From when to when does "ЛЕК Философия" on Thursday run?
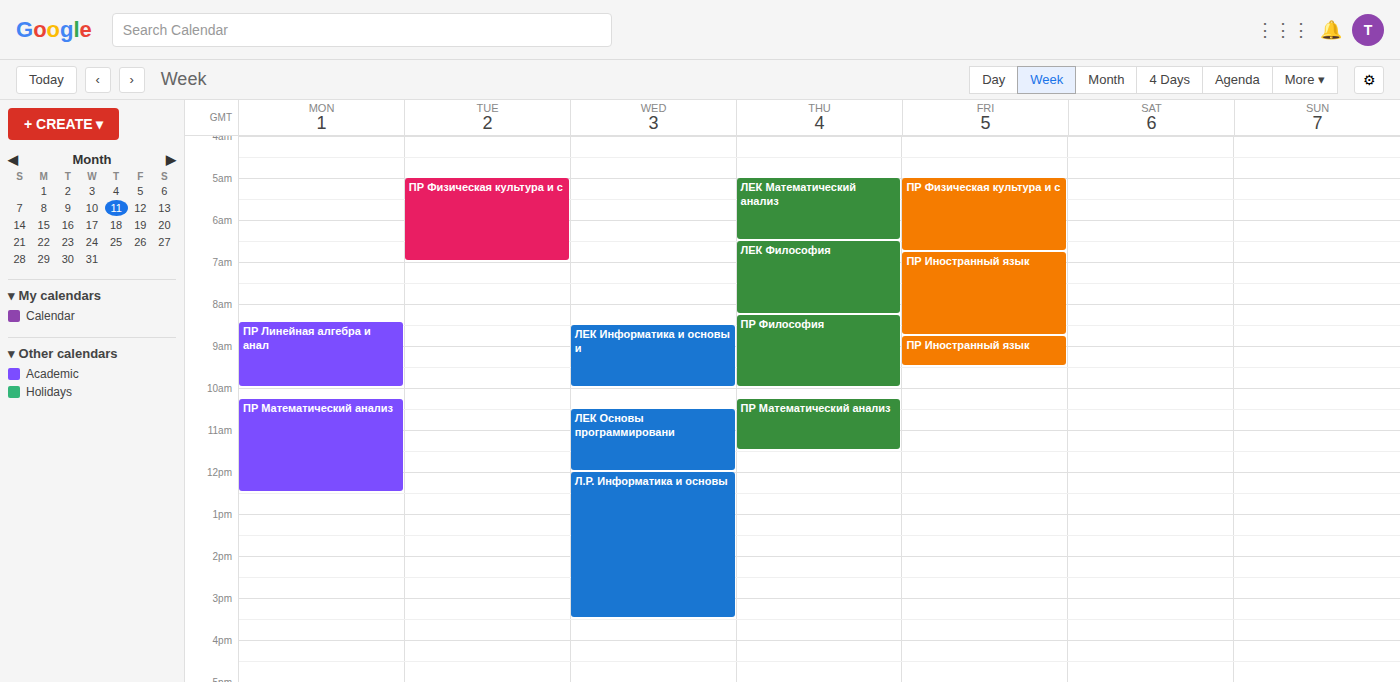
06:30 to 08:15